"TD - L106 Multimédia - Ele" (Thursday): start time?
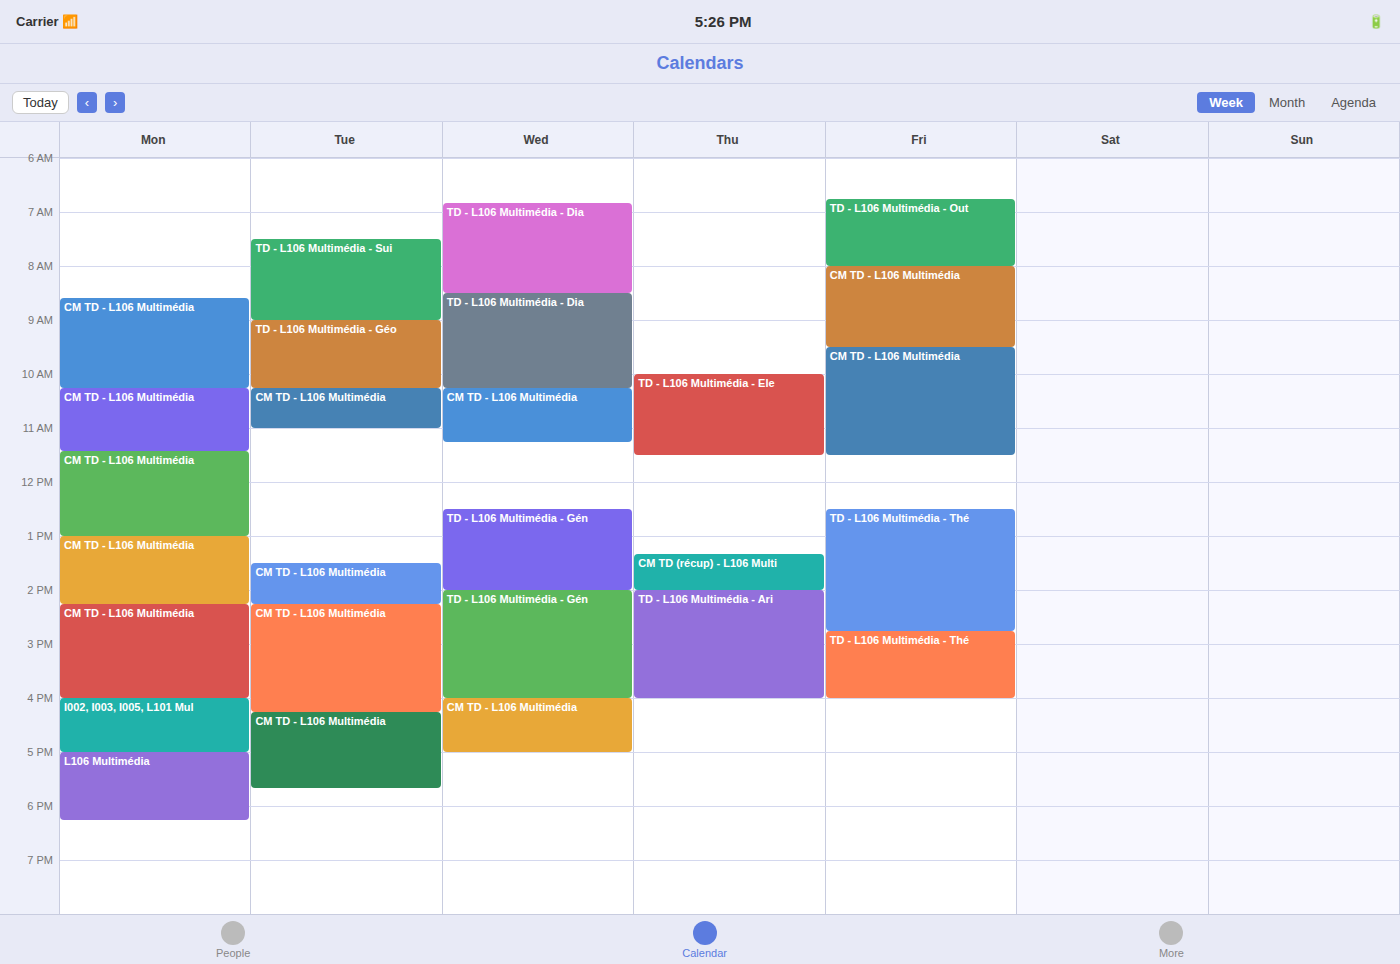
10:00 AM